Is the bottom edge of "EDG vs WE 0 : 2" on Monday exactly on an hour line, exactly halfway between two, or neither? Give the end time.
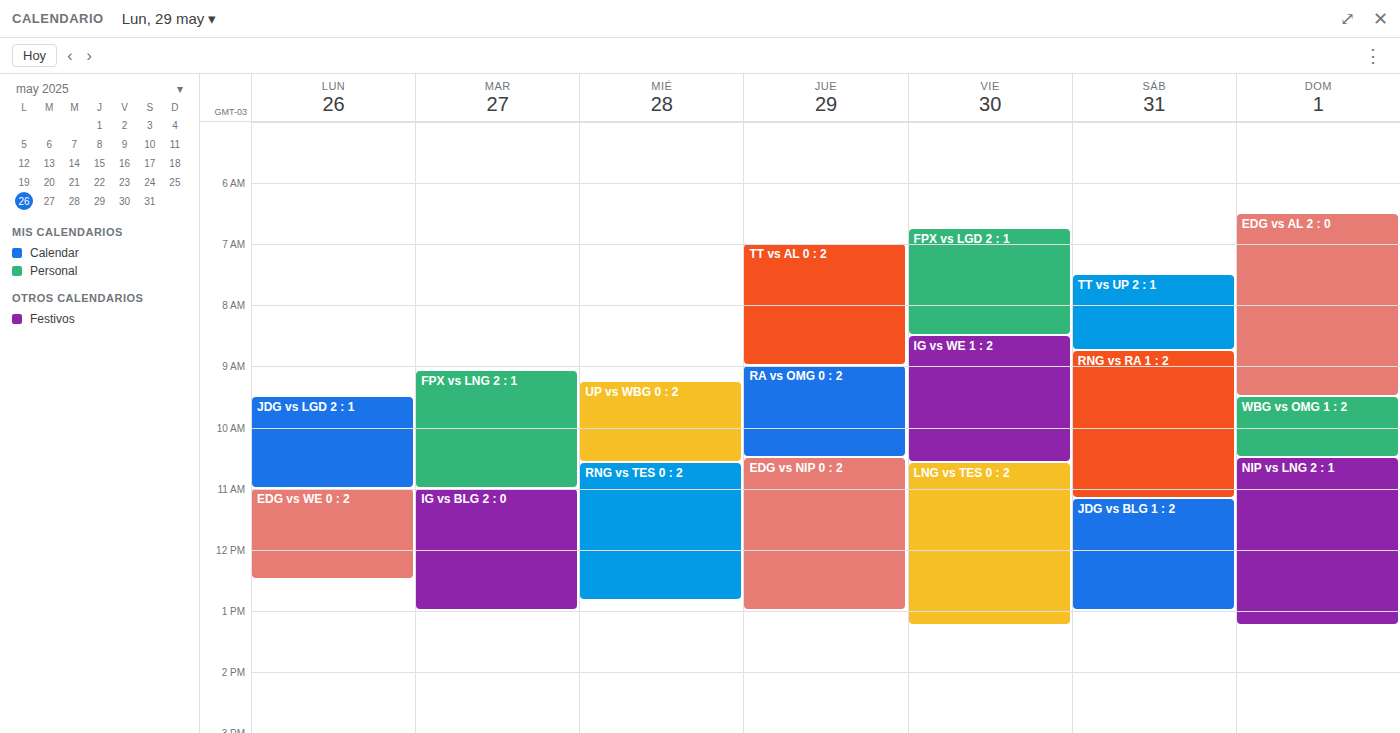
12:30 PM -- halfway between the 12 PM and 1 PM lines.